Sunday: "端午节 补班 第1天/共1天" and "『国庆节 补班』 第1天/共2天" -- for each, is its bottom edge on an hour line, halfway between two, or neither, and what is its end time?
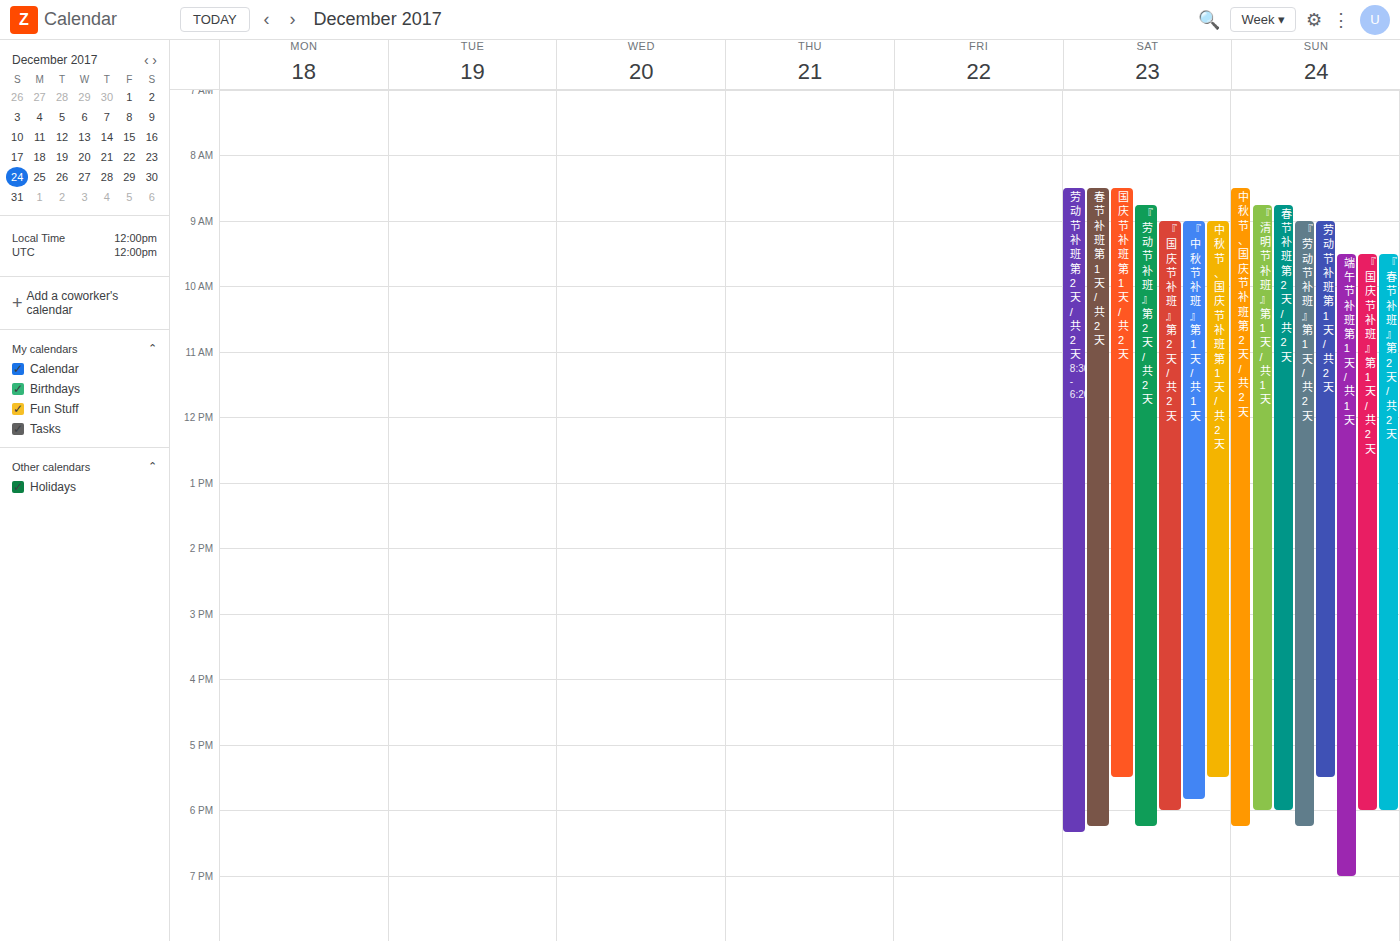
"端午节 补班 第1天/共1天": 7:00 PM, exactly on the 7 PM line. "『国庆节 补班』 第1天/共2天": 6:00 PM, exactly on the 6 PM line.